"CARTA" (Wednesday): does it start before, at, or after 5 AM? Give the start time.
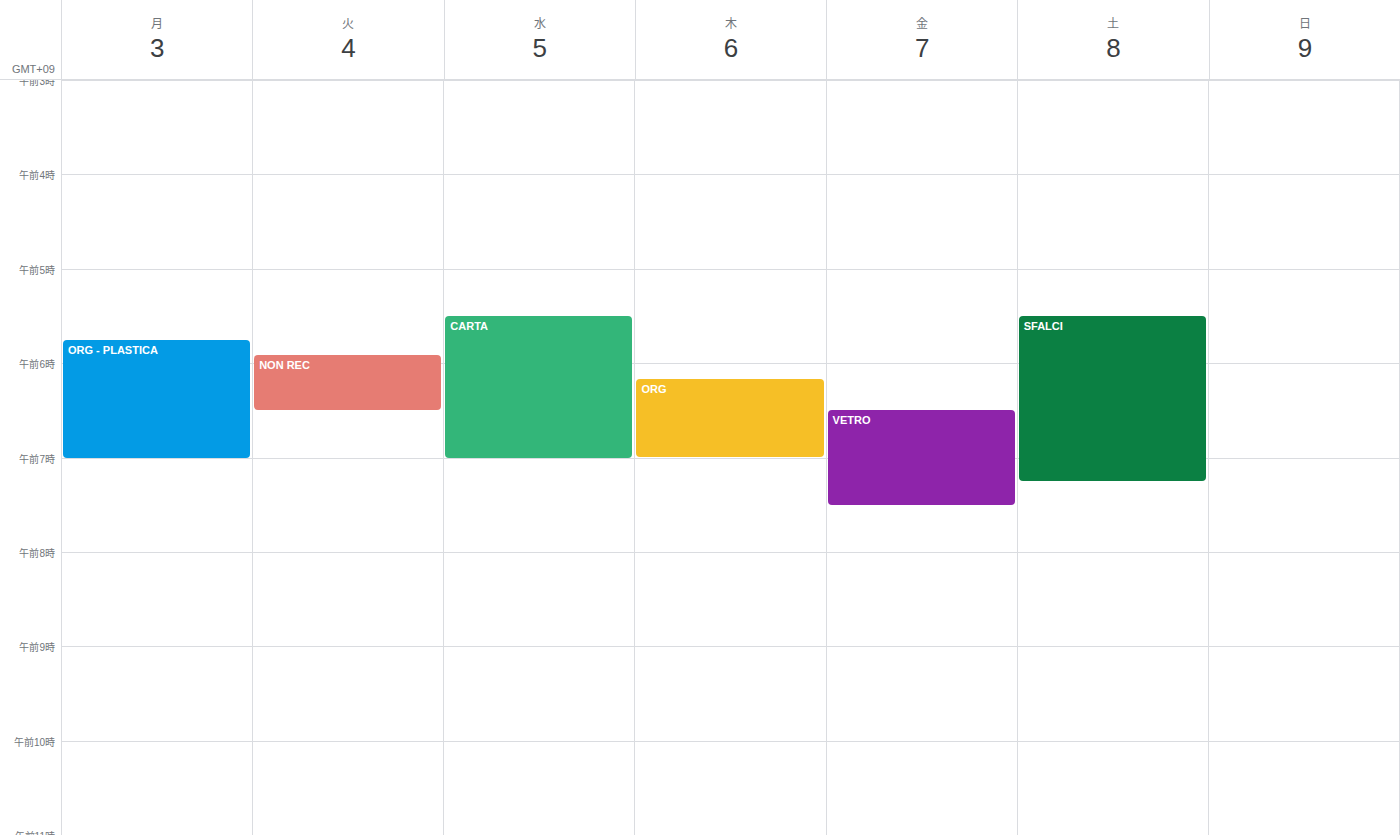
5:30 AM -- after 5 AM, 30 minutes below the 5 AM line.